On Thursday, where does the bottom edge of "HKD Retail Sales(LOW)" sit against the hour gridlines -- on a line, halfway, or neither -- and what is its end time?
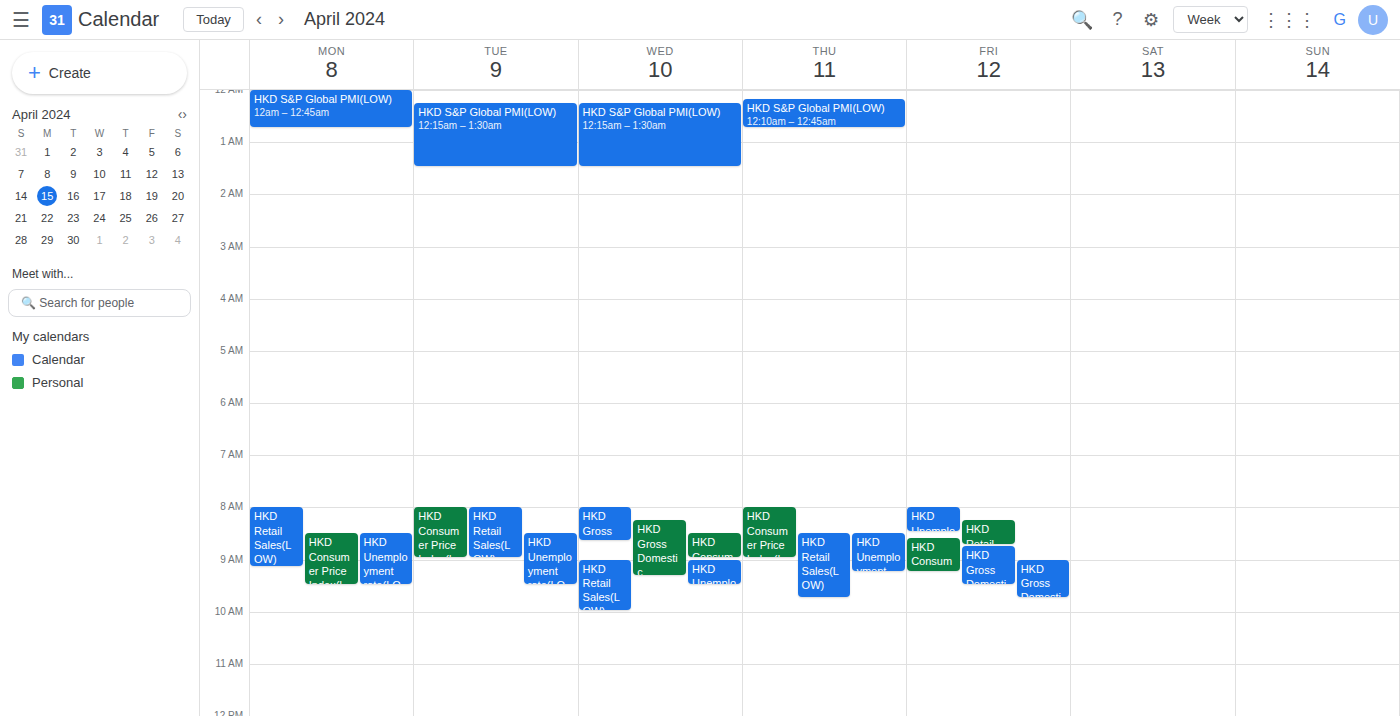
9:45 AM -- neither: three quarters of the way from the 9 AM line to the 10 AM line.